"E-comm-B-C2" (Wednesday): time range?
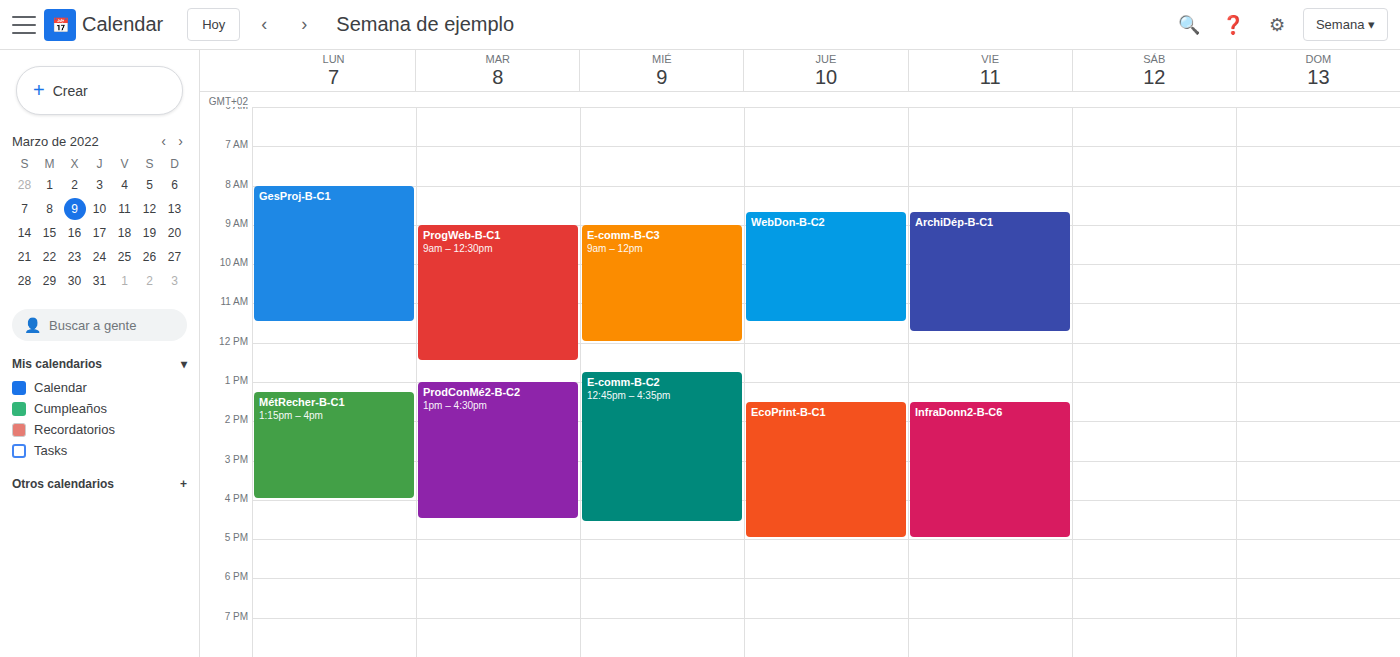
12:45 PM to 4:35 PM